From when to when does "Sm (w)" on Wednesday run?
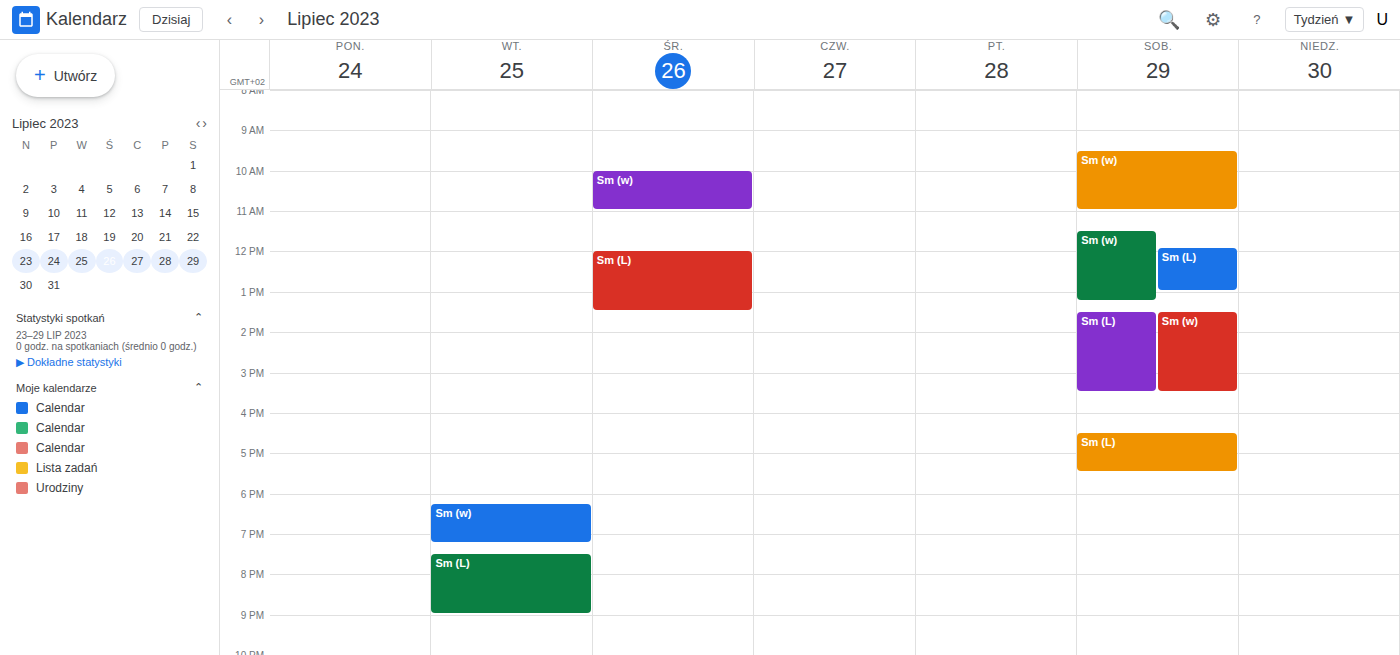
10:00 AM to 11:00 AM